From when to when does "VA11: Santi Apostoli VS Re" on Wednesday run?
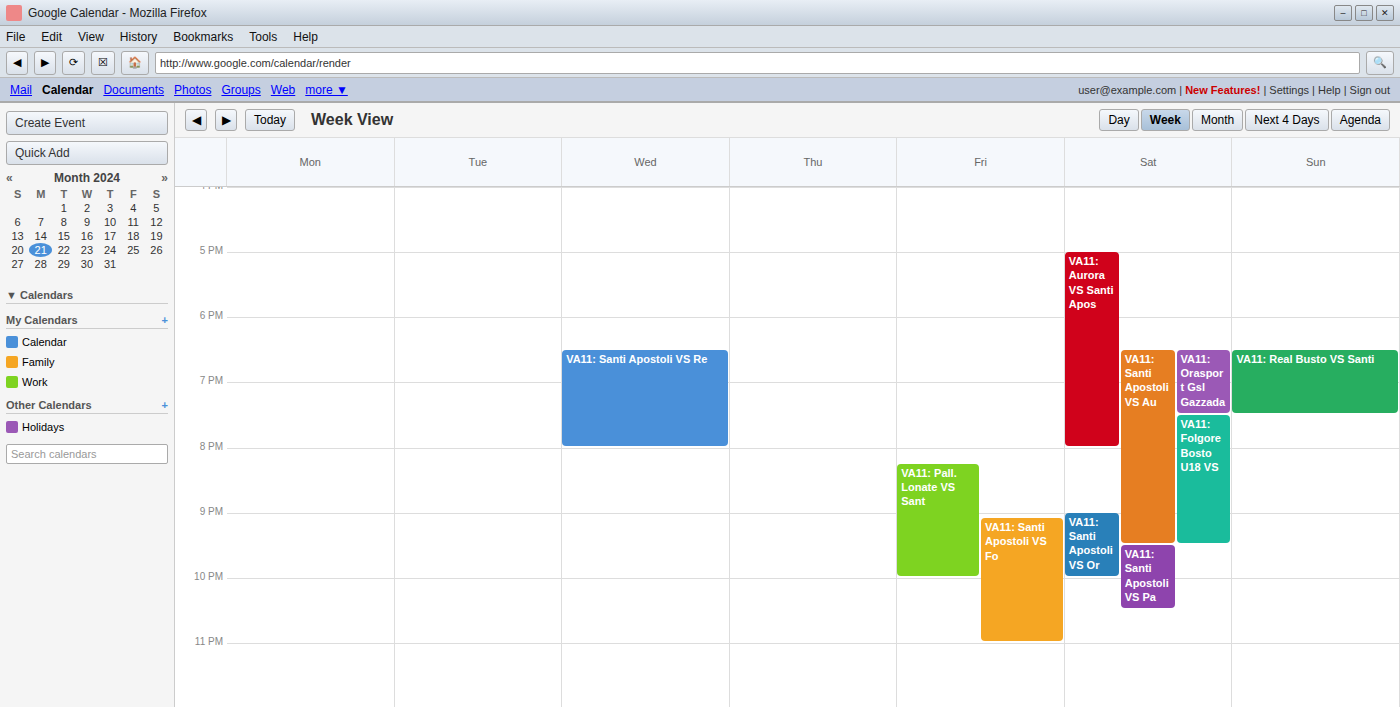
6:30 PM to 8:00 PM